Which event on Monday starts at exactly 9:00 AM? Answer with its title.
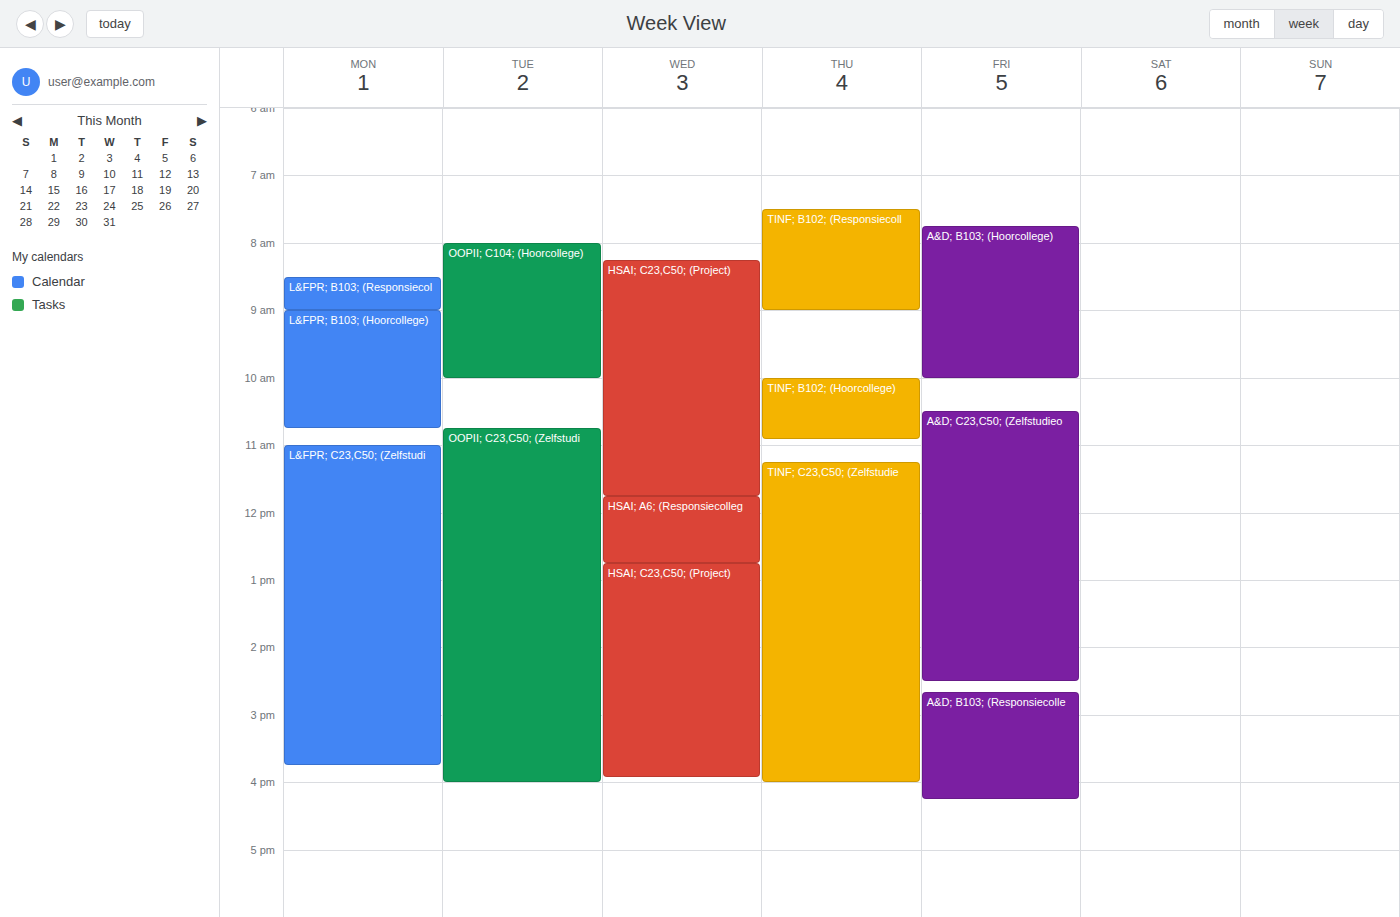
"L&FPR; B103; (Hoorcollege)"